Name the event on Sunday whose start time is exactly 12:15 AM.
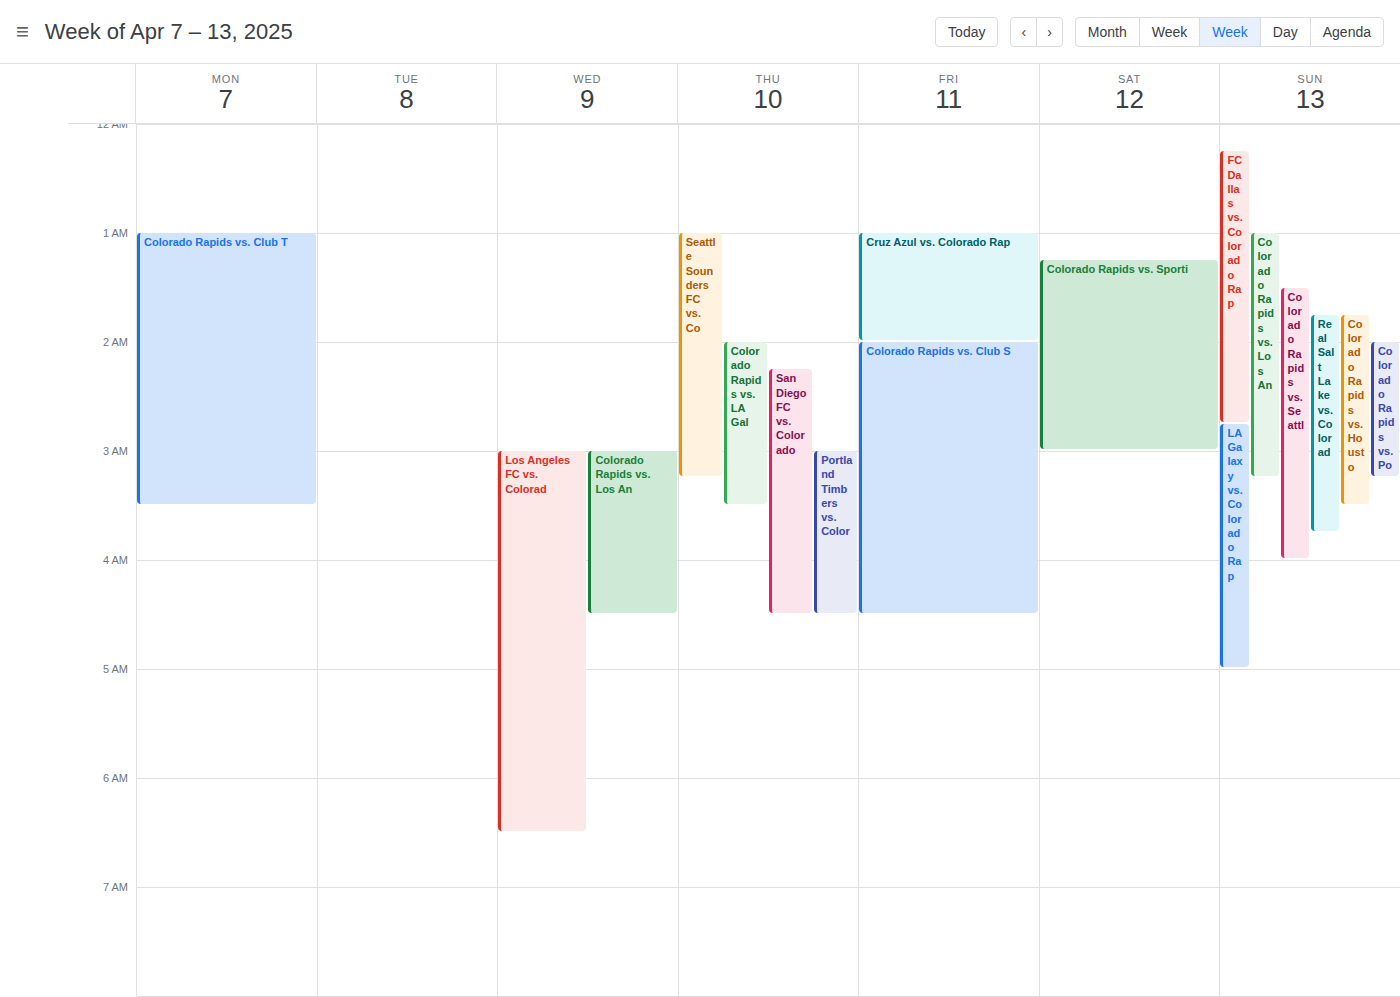
"FC Dallas vs. Colorado Rap"